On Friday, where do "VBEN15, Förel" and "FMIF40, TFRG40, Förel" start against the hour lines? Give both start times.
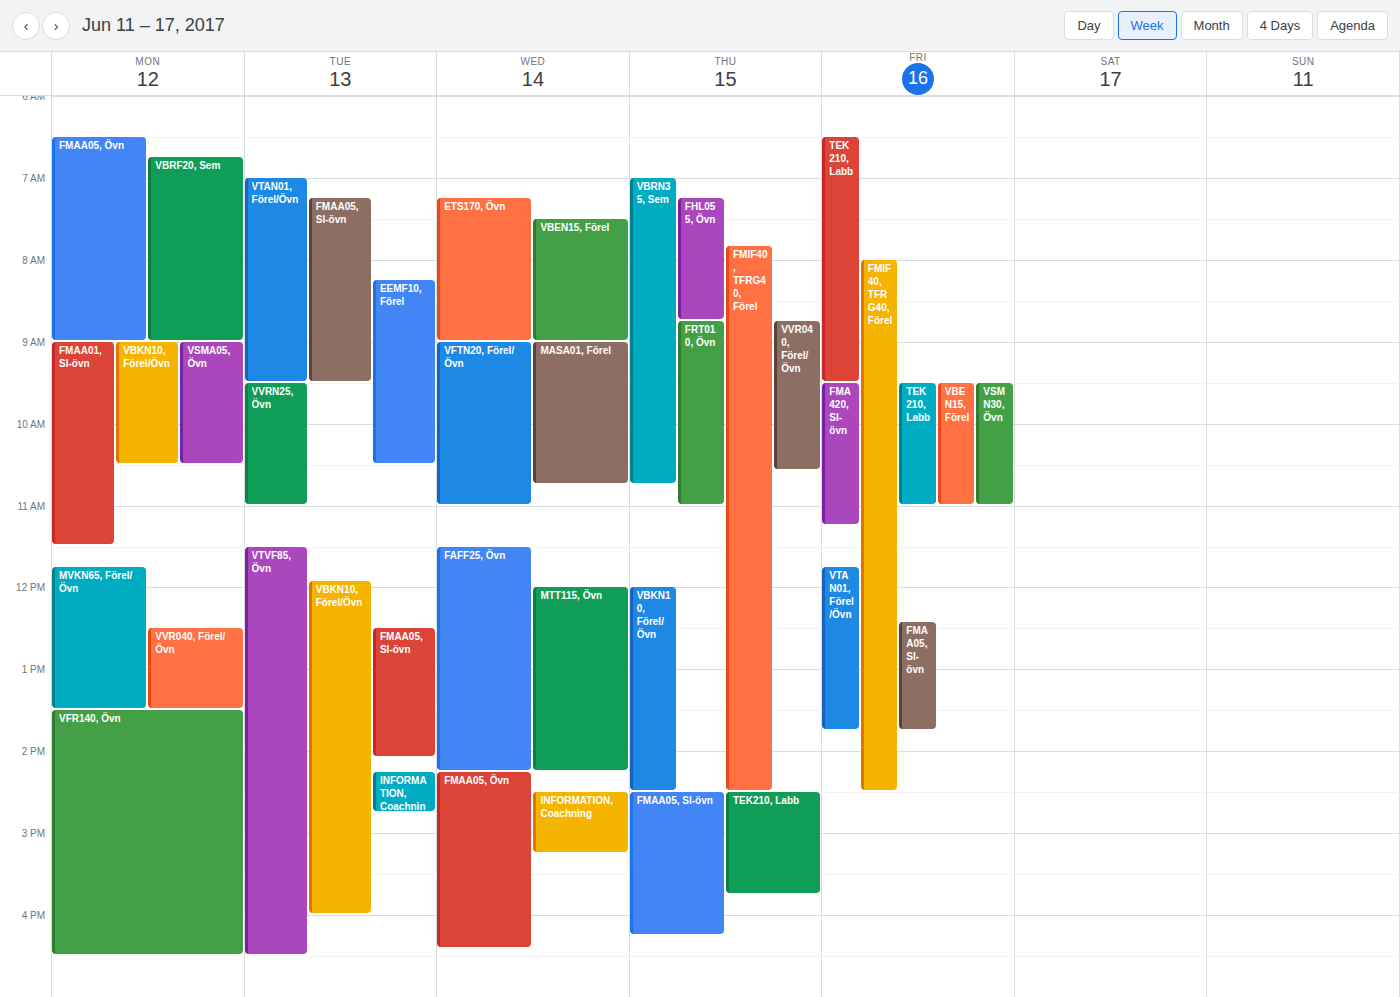
"VBEN15, Förel": 9:30 AM, halfway between the 9 AM and 10 AM lines. "FMIF40, TFRG40, Förel": 8:00 AM, exactly on the 8 AM line.